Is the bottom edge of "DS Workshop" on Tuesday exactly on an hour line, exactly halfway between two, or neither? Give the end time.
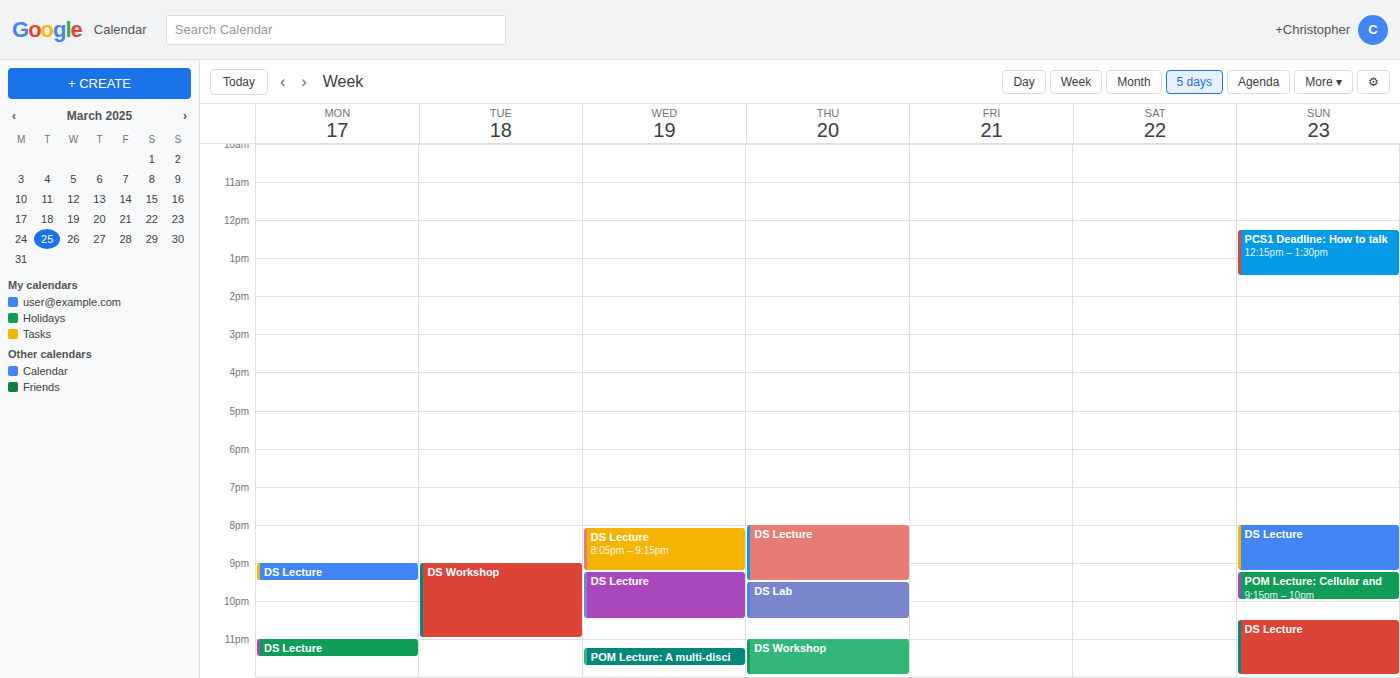
11:00 PM -- exactly on the 11 PM line.